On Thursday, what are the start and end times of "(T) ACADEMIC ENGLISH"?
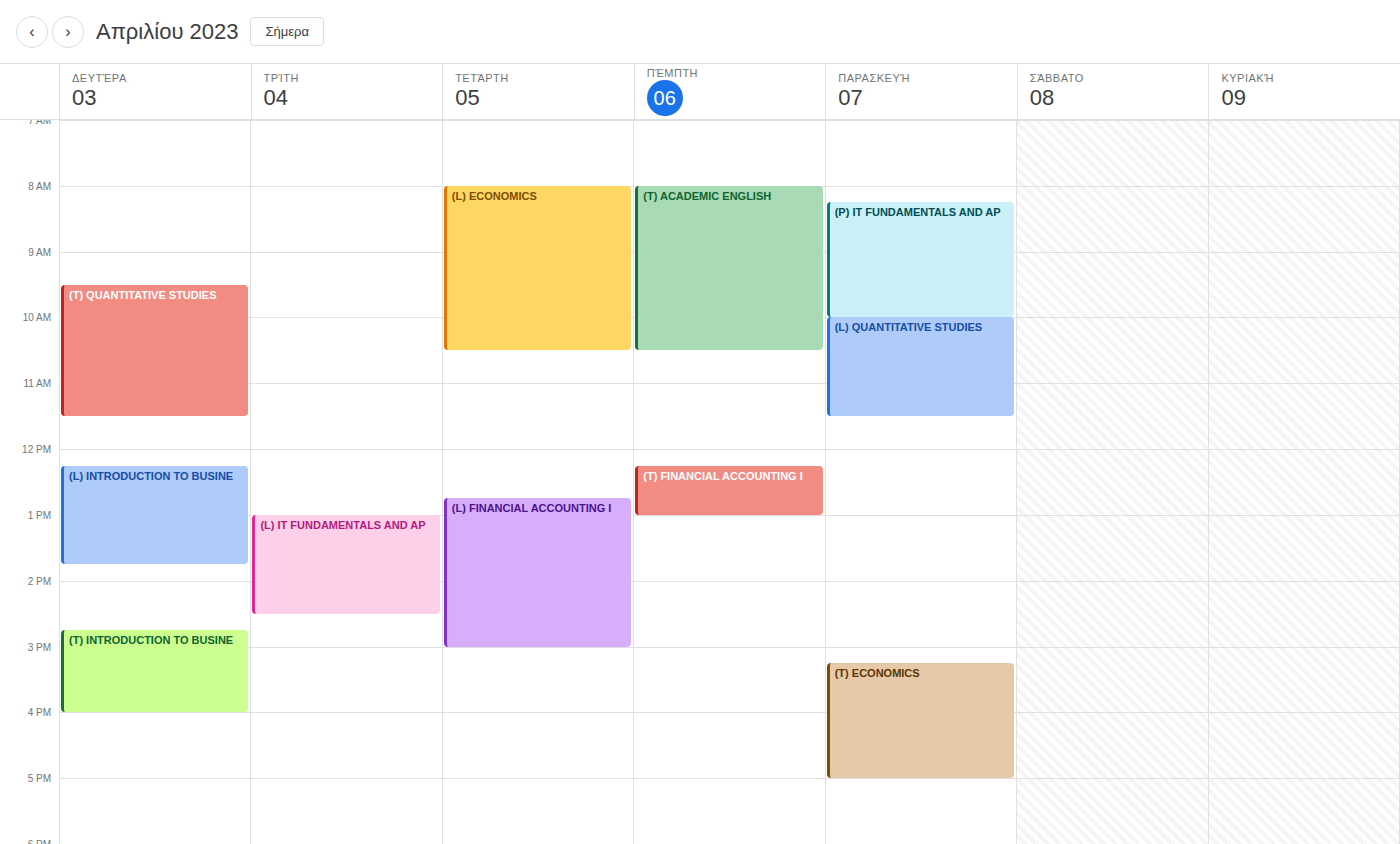
8:00 AM to 10:30 AM